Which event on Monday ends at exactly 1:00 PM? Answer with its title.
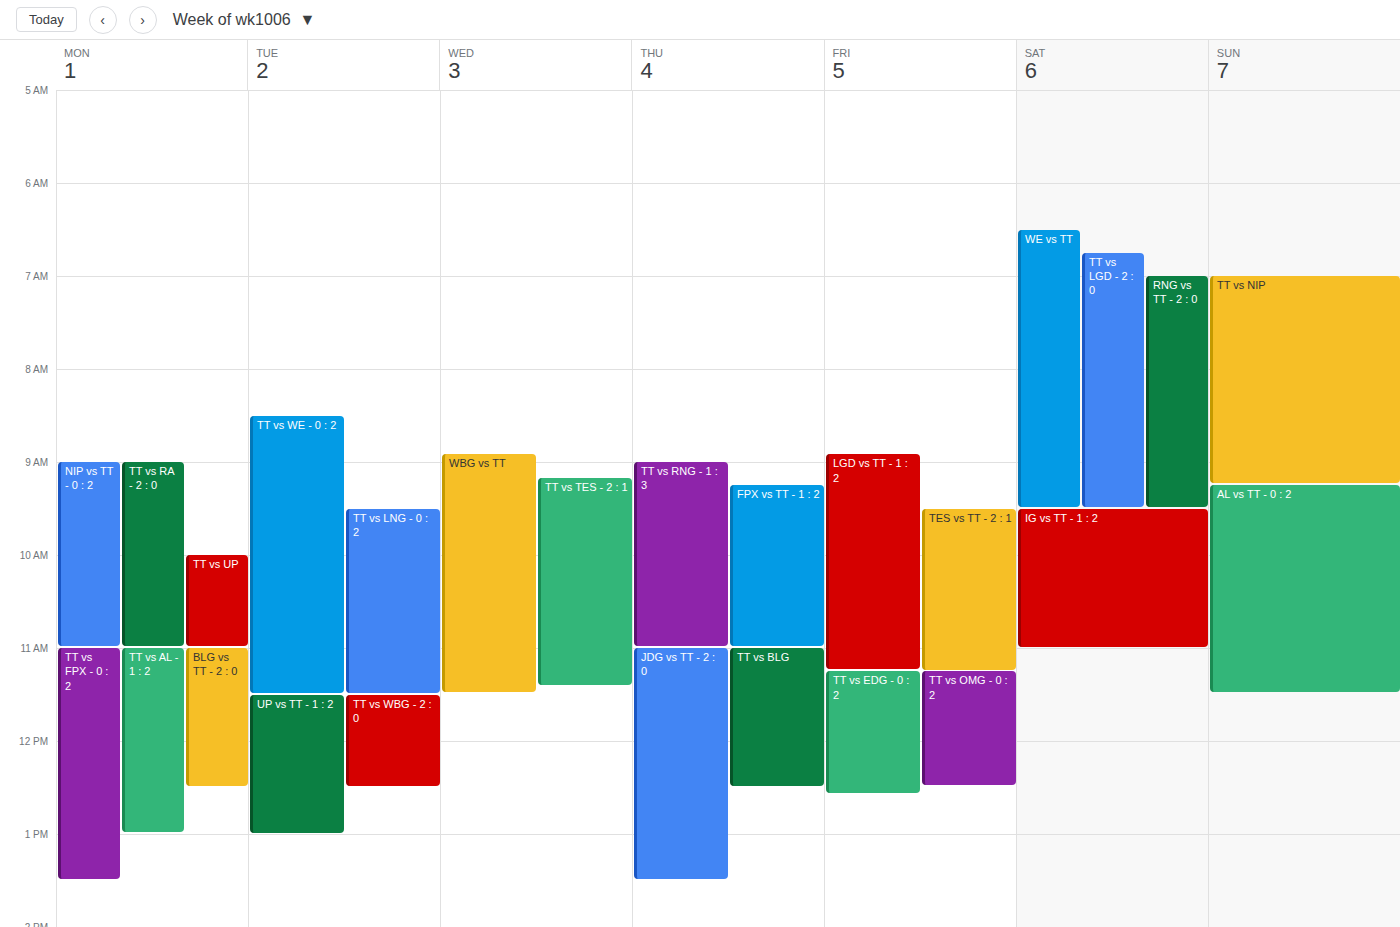
"TT vs AL - 1 : 2"